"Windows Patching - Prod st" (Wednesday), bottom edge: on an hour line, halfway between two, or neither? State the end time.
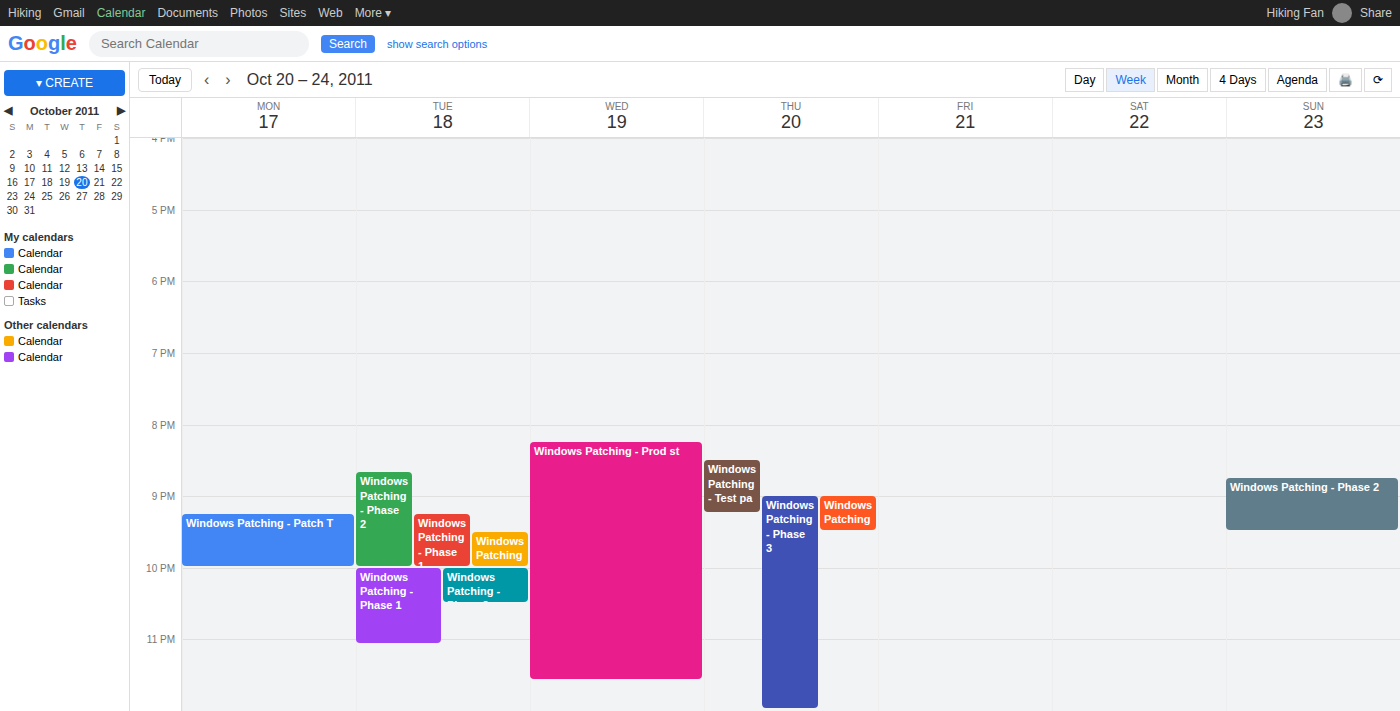
11:35 PM -- neither: 35 minutes below the 11 PM line and 25 minutes above the 12 AM line.